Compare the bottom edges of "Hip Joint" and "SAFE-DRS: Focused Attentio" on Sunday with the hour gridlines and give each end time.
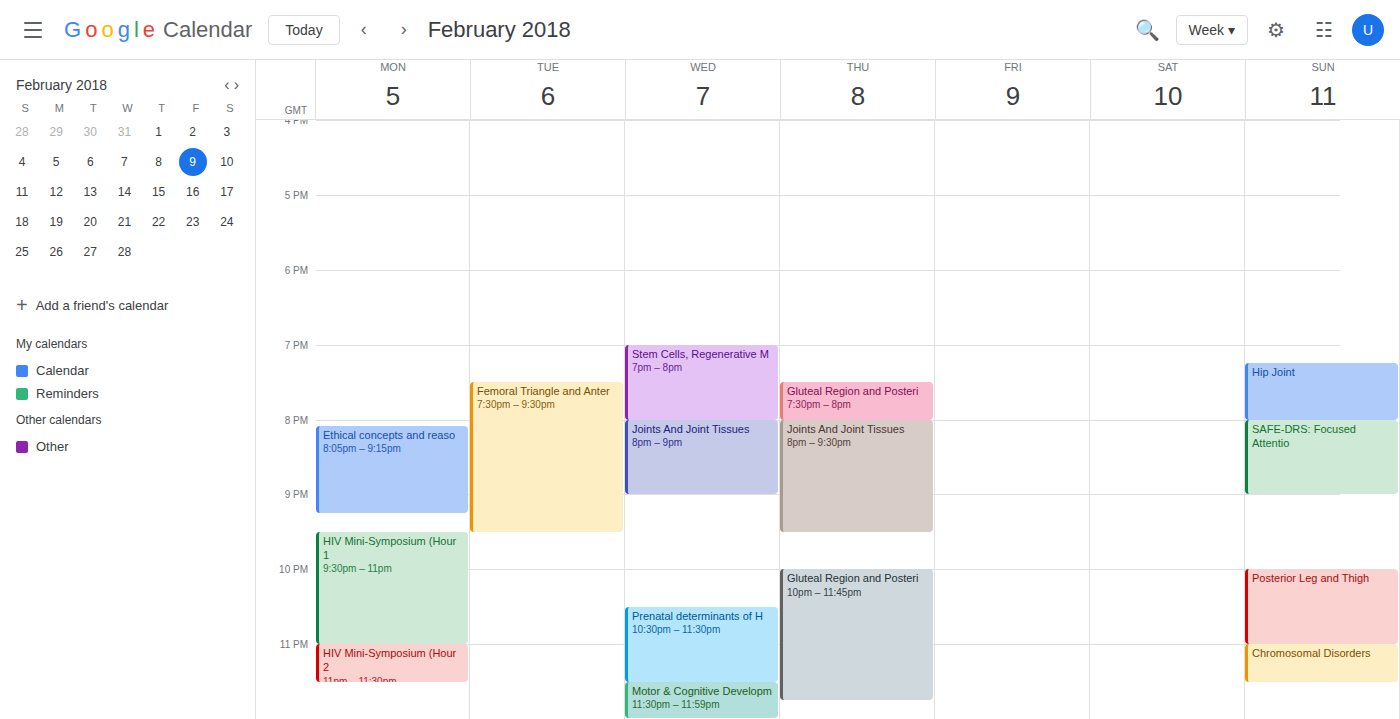
"Hip Joint": 8:00 PM, exactly on the 8 PM line. "SAFE-DRS: Focused Attentio": 9:00 PM, exactly on the 9 PM line.